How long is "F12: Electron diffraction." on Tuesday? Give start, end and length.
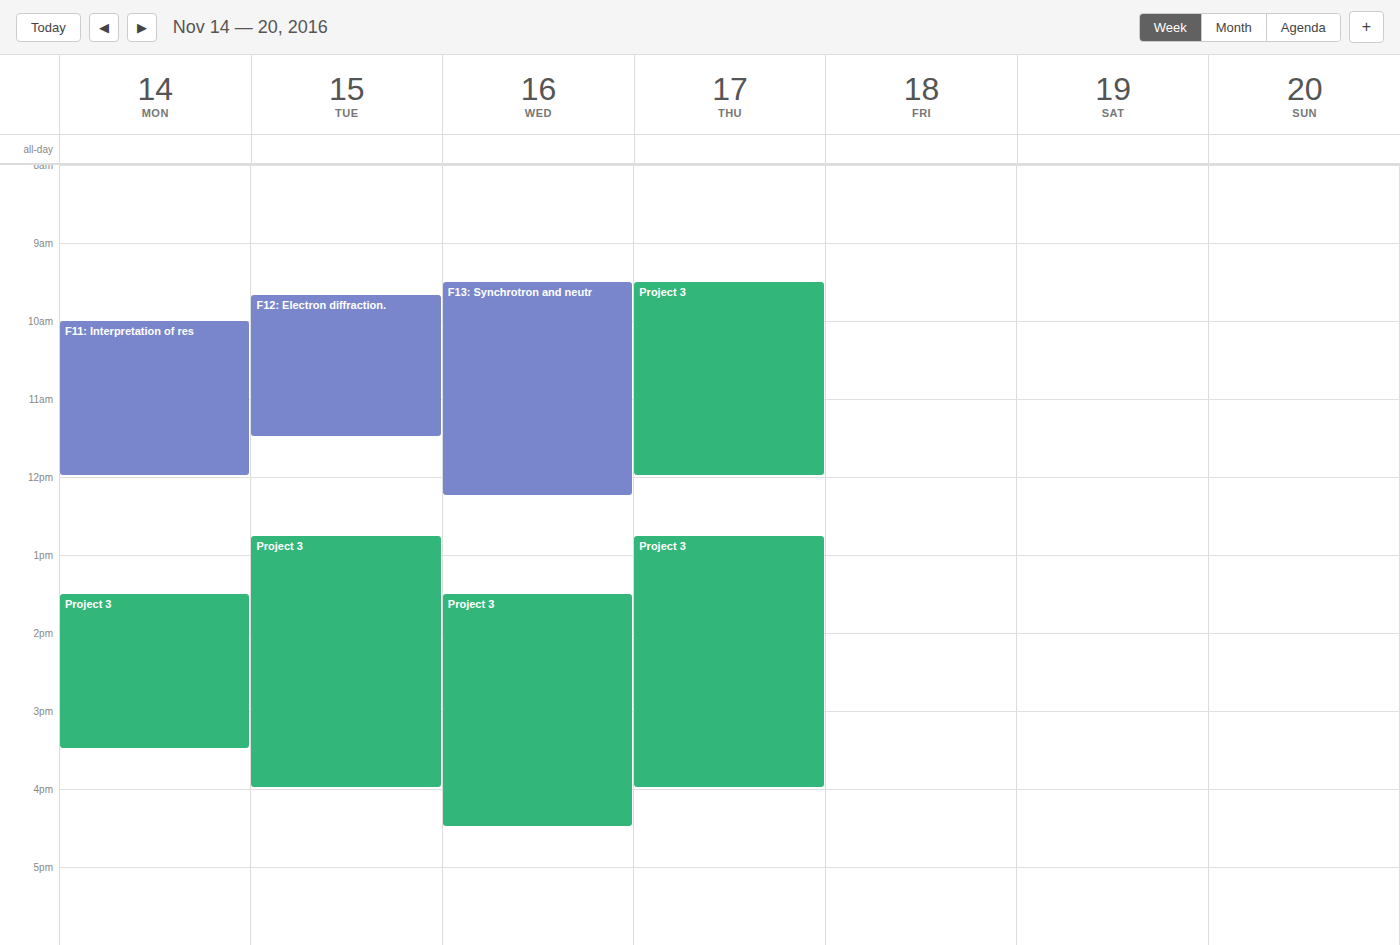
9:40 AM to 11:30 AM, 1 hour 50 minutes